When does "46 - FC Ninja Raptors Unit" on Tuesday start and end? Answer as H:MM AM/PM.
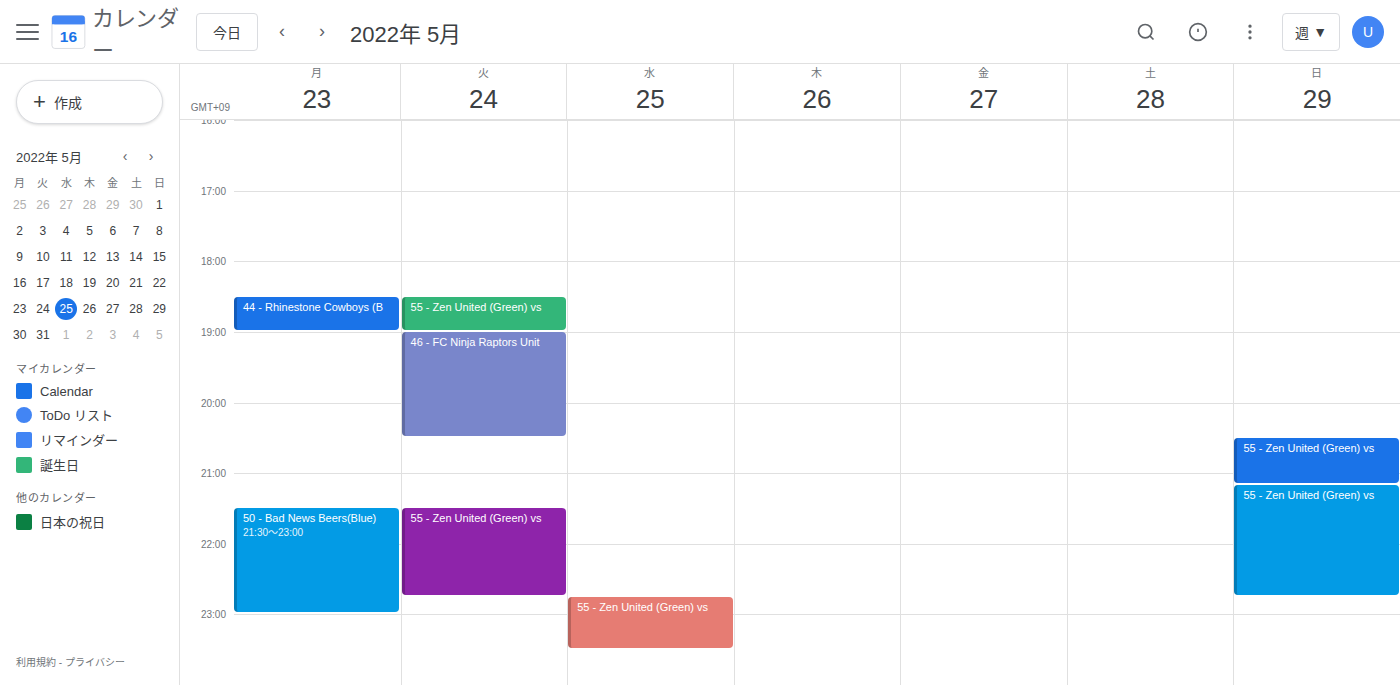
7:00 PM to 8:30 PM